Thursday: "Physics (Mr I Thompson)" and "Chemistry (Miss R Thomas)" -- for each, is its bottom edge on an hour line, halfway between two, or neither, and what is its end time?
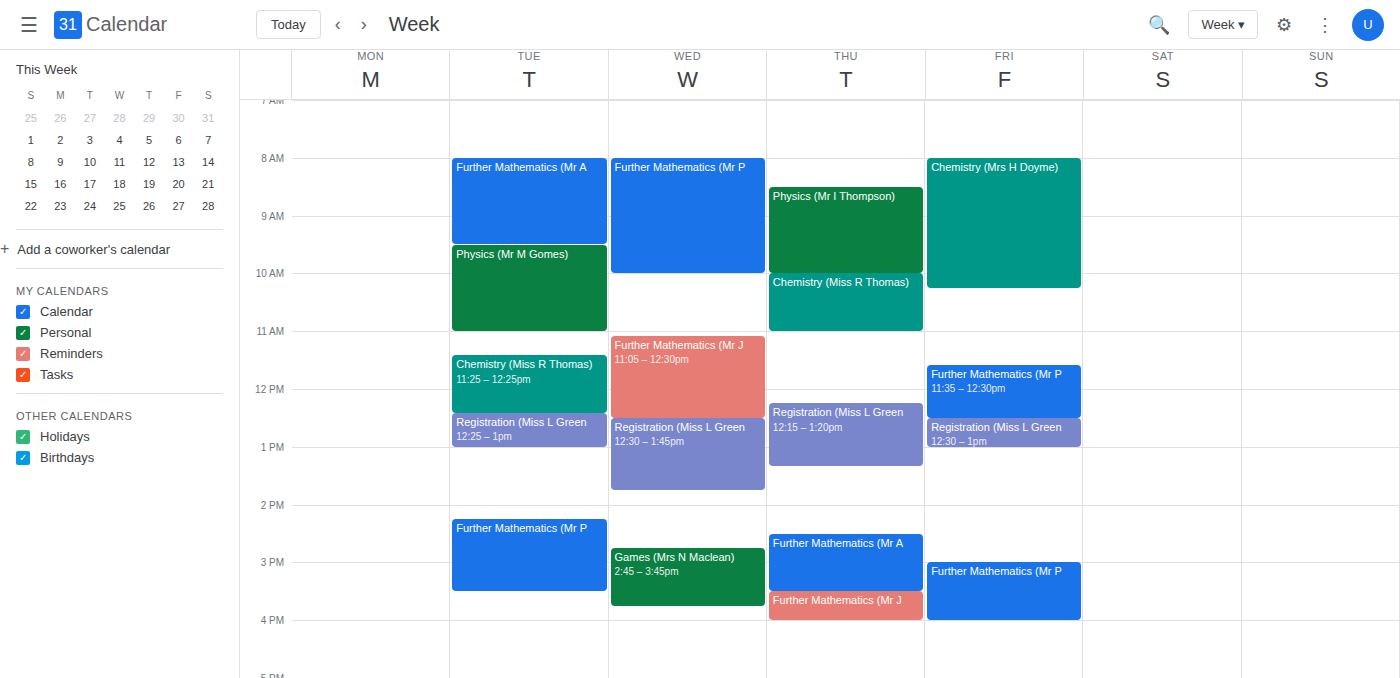
"Physics (Mr I Thompson)": 10:00 AM, exactly on the 10 AM line. "Chemistry (Miss R Thomas)": 11:00 AM, exactly on the 11 AM line.